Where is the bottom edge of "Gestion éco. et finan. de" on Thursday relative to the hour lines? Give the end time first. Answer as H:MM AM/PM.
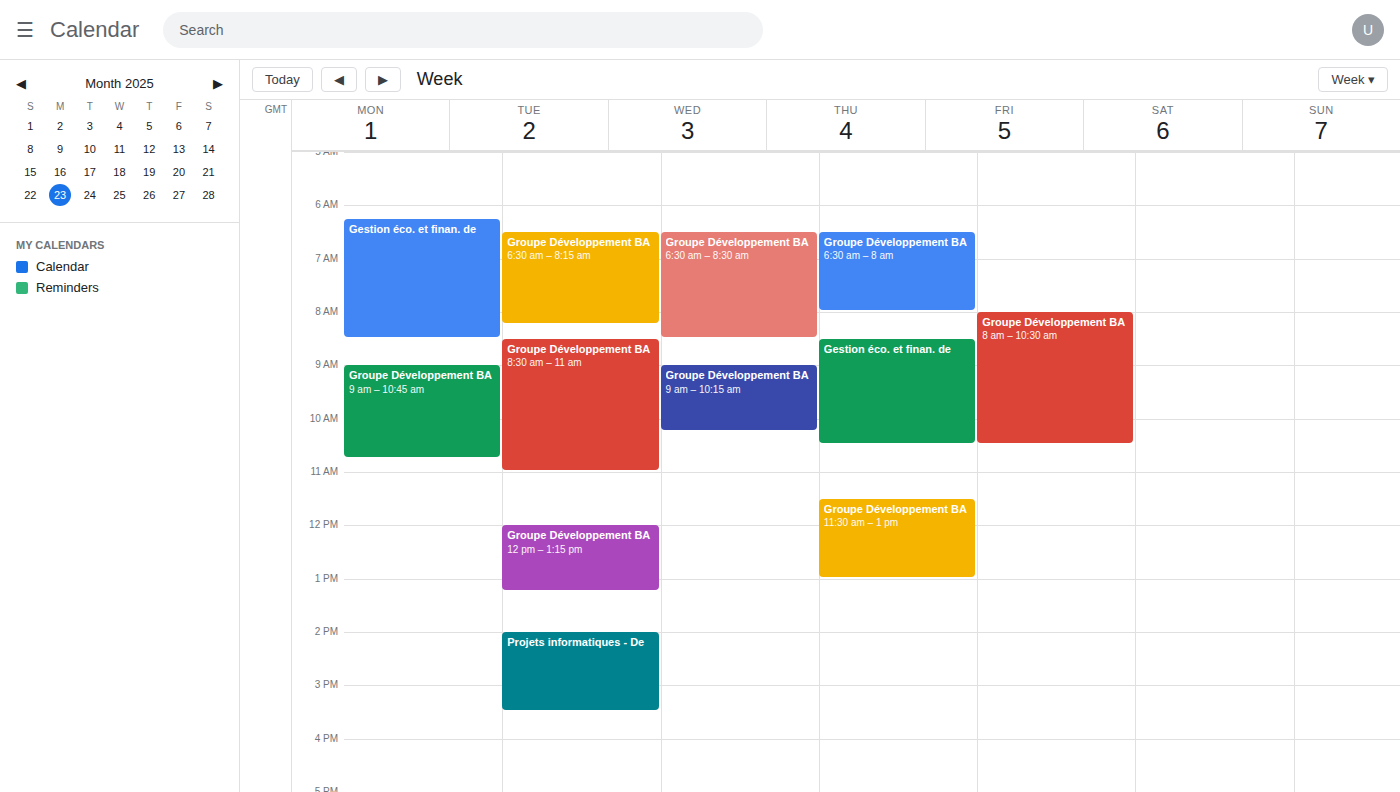
10:30 AM -- halfway between the 10 AM and 11 AM lines.